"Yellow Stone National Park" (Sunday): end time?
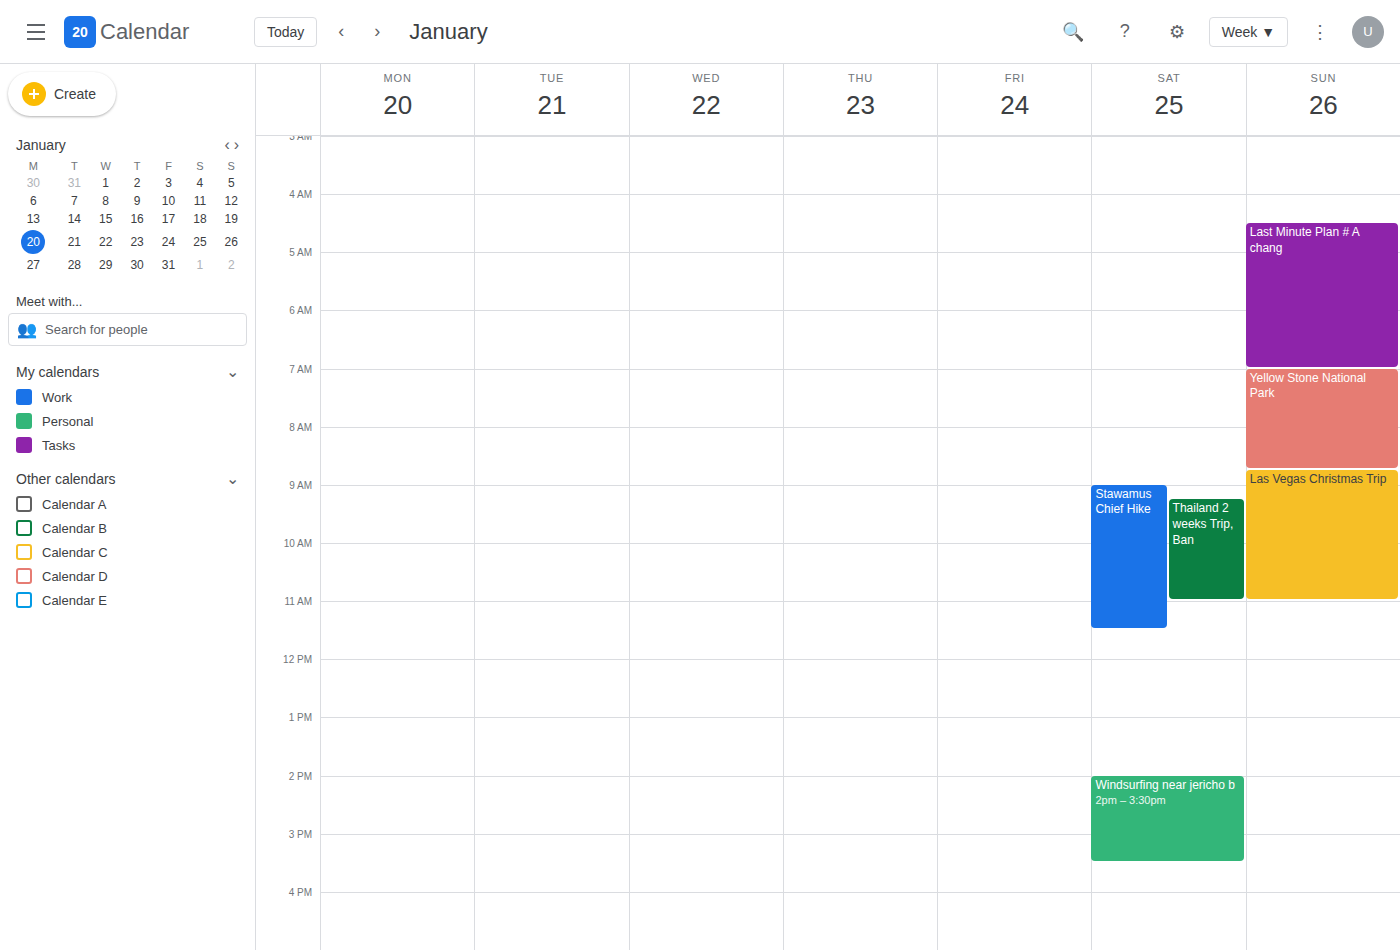
8:45 AM